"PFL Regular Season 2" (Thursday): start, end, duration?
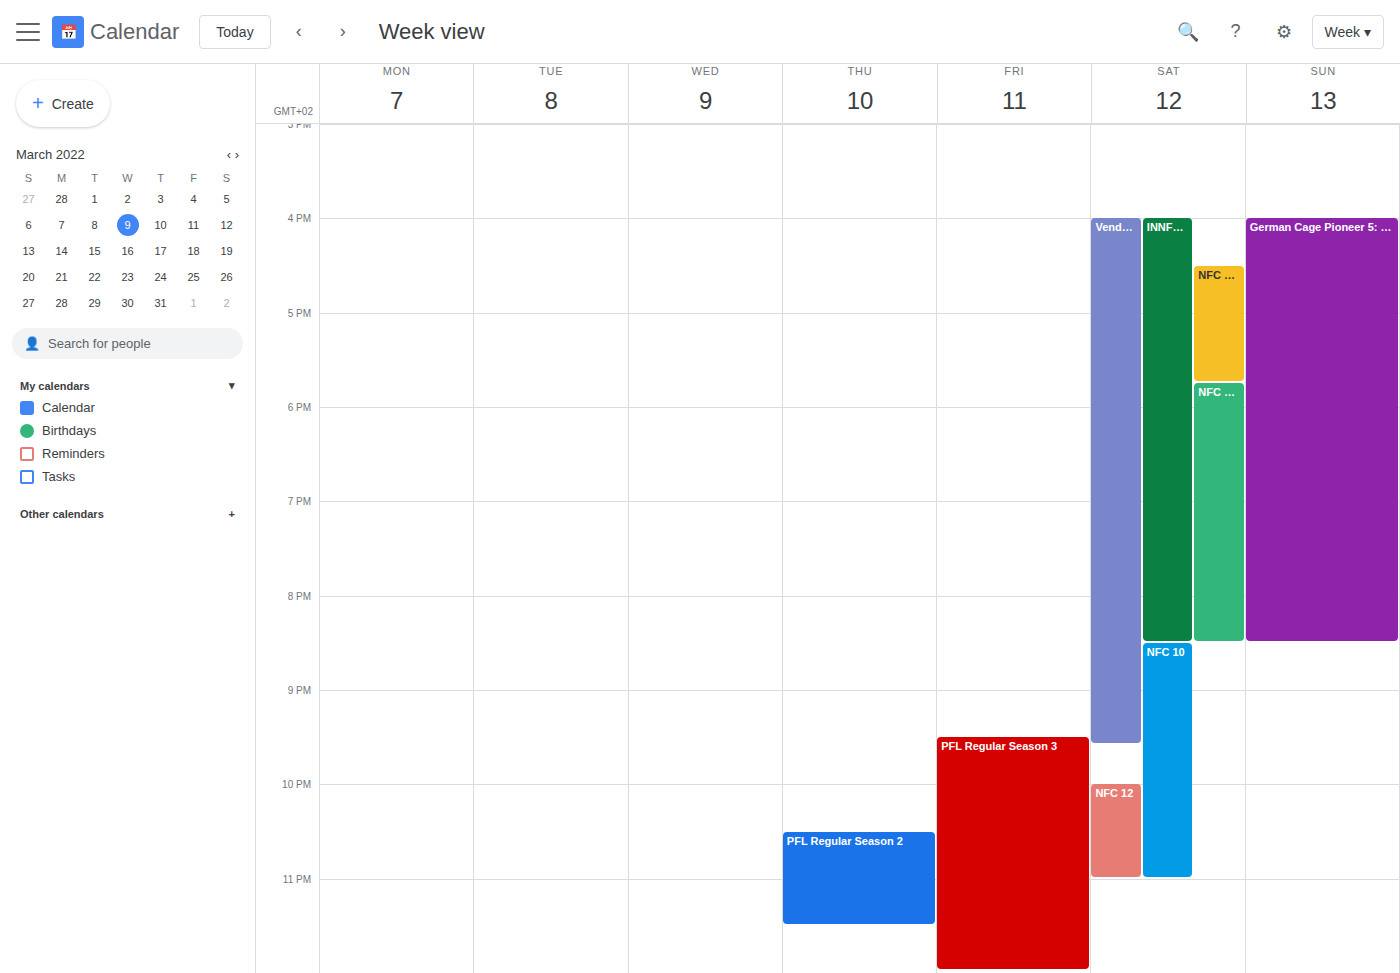
10:30 PM to 11:30 PM, 1 hour